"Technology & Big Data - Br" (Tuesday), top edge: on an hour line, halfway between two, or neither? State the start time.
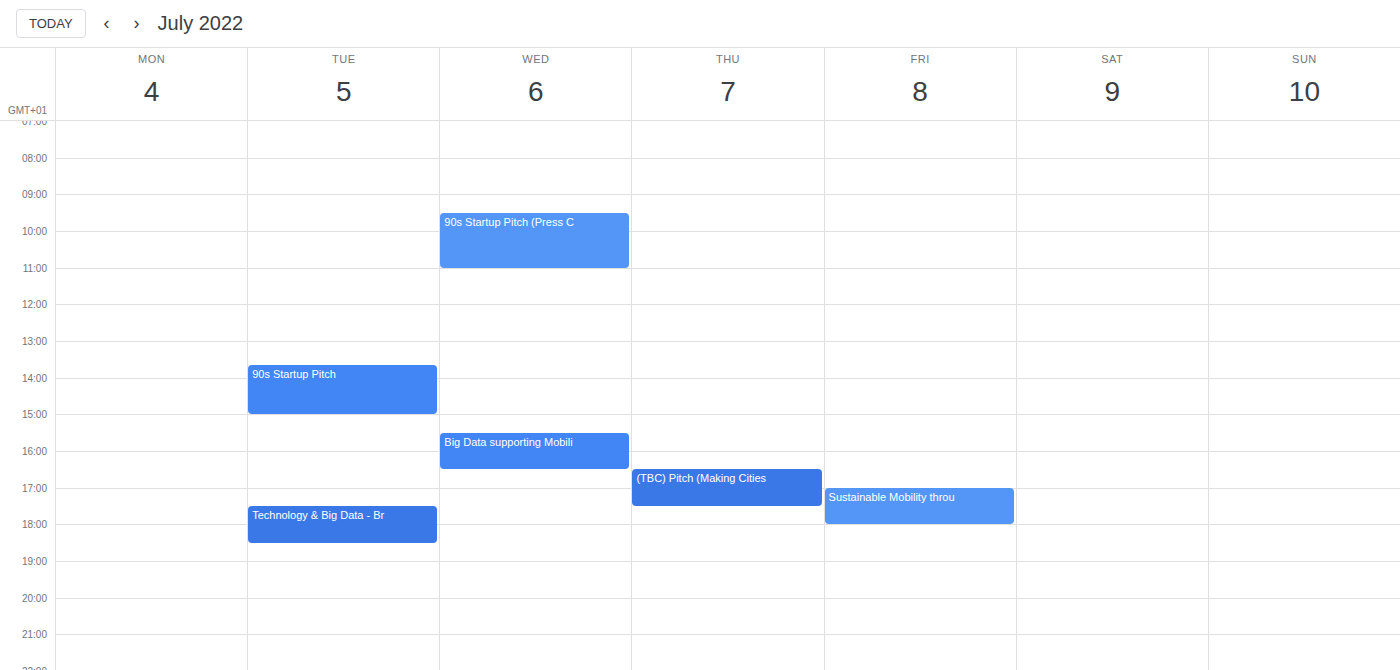
17:30 -- halfway between the 17:00 and 18:00 lines.